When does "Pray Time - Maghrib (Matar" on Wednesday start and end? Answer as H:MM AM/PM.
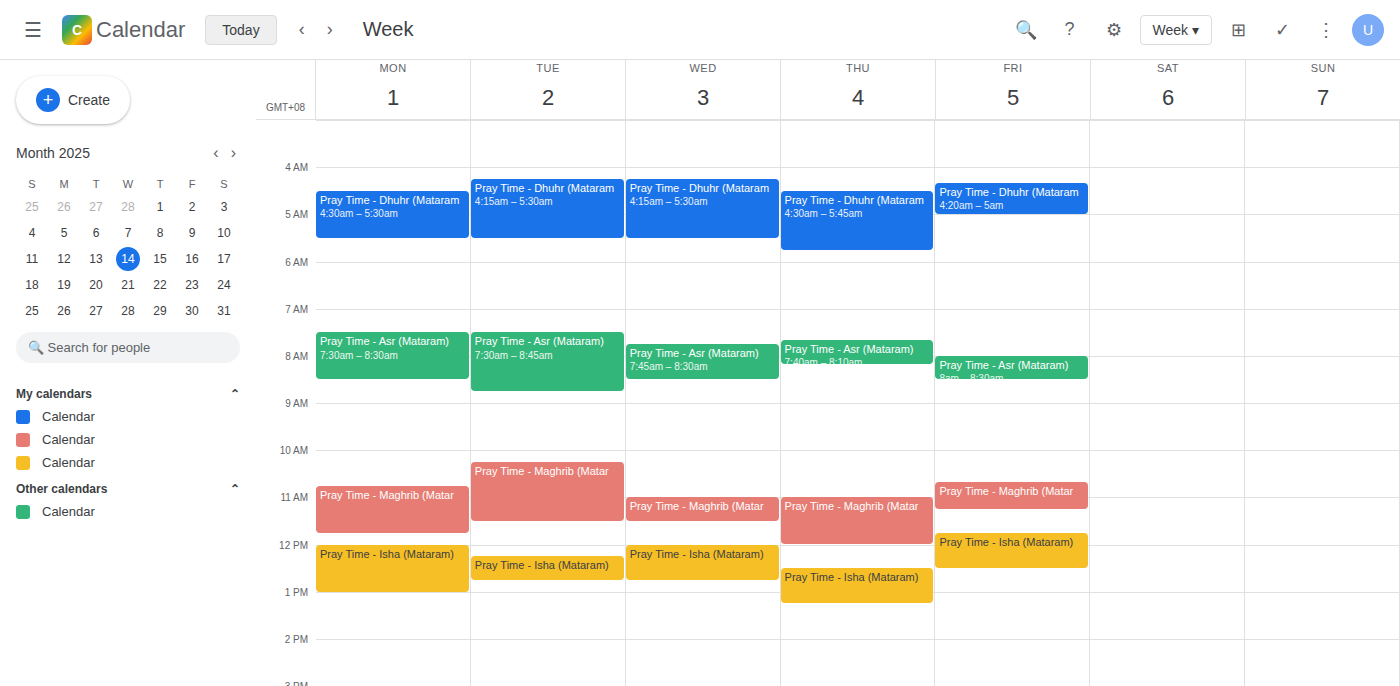
11:00 AM to 11:30 AM